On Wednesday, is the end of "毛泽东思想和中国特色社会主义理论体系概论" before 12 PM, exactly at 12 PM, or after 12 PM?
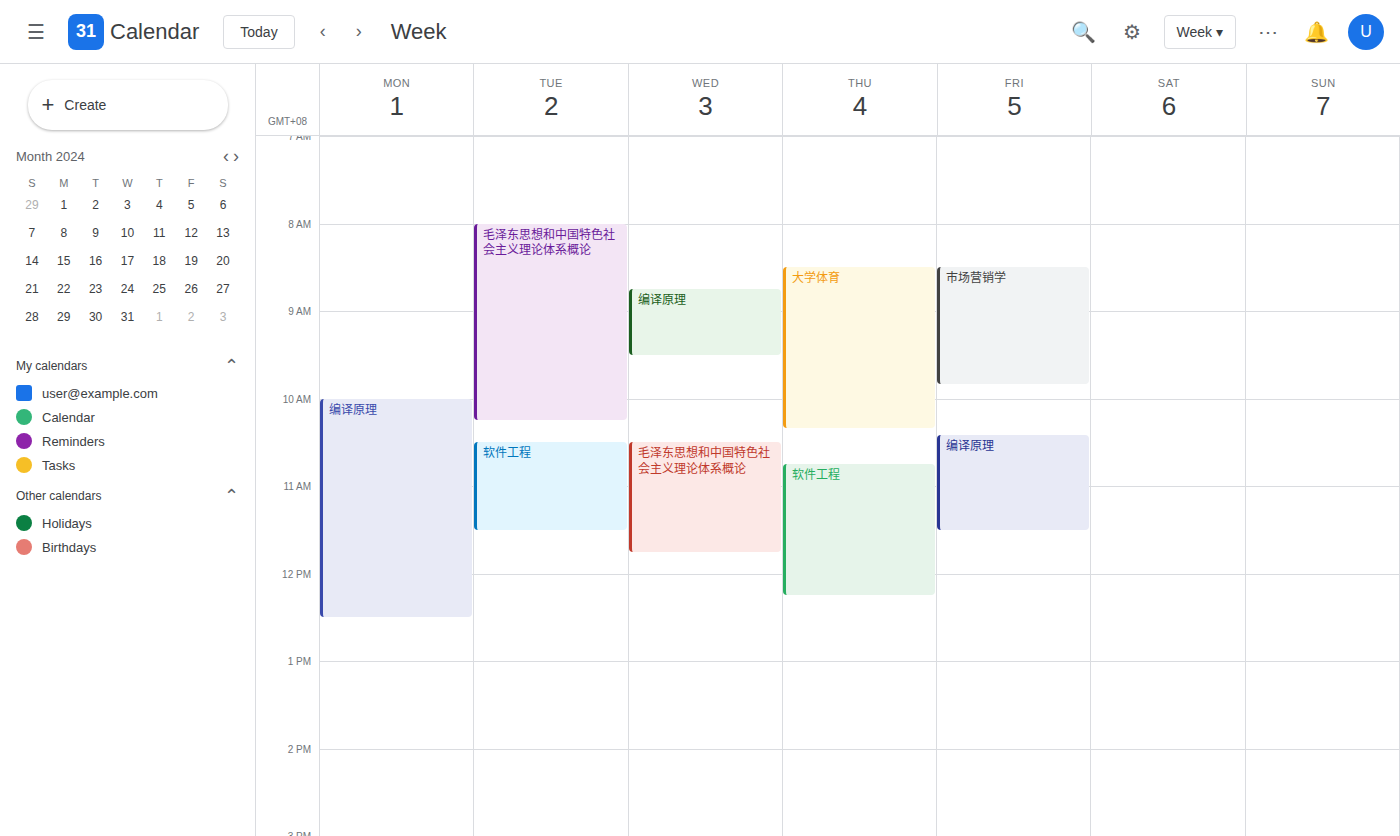
11:45 AM -- before 12 PM, 15 minutes above the 12 PM line.